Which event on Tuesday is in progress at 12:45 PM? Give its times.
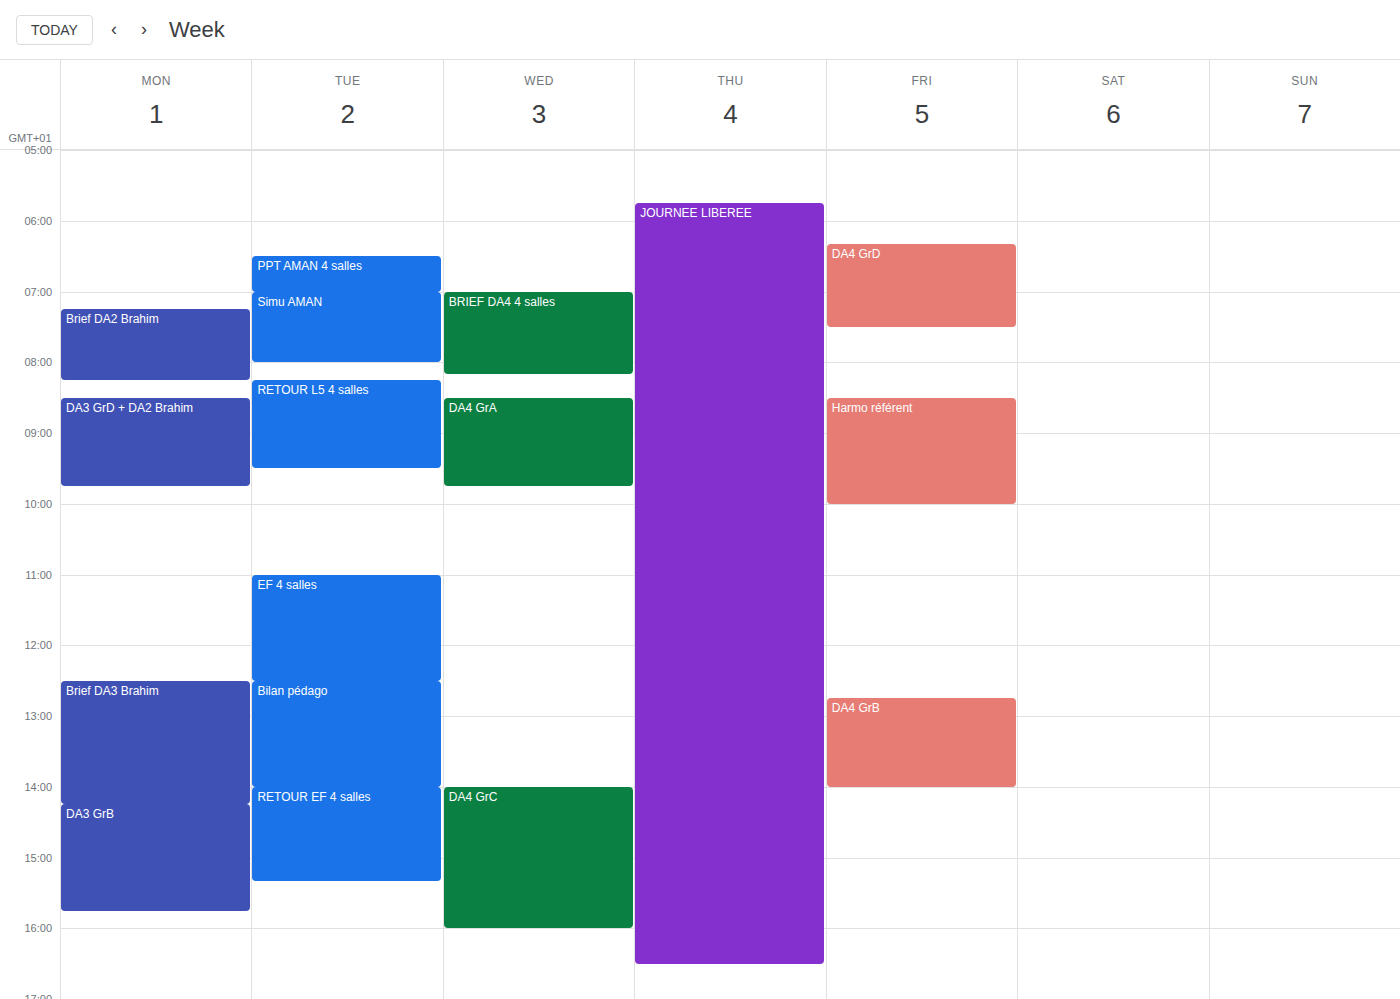
"Bilan pédago", 12:30 PM to 2:00 PM